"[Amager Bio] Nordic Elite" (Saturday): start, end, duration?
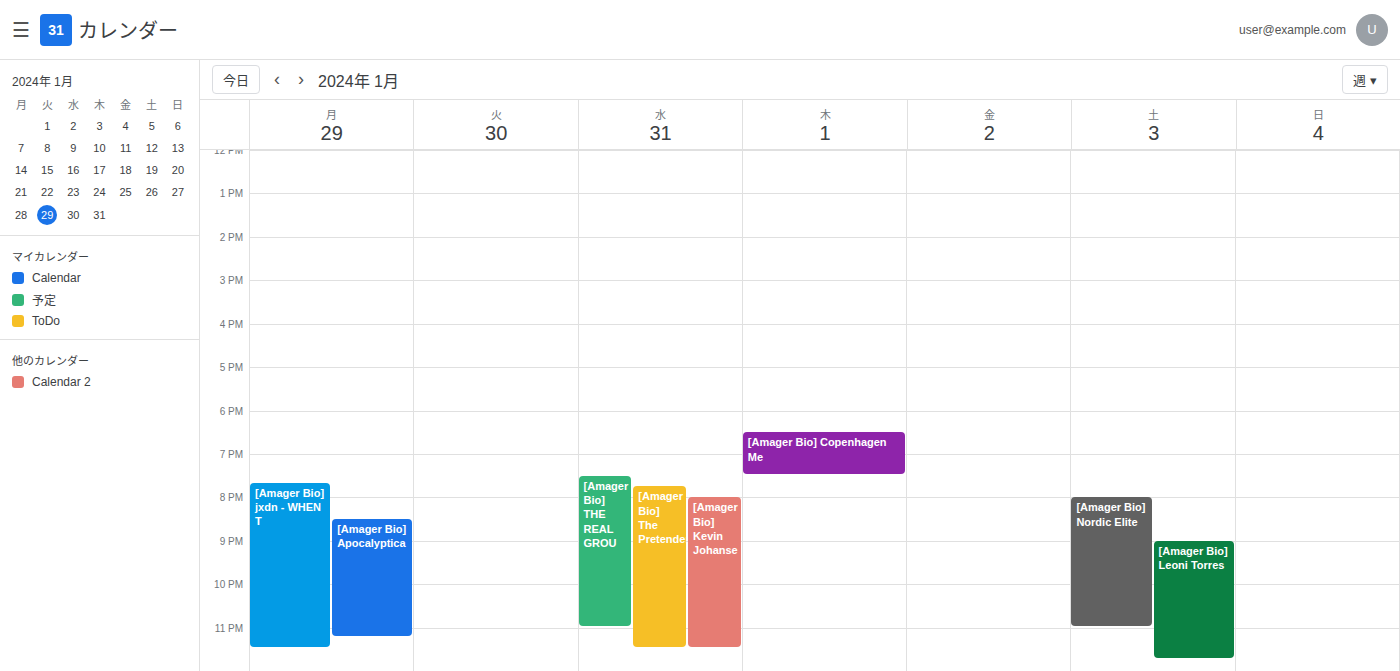
8:00 PM to 11:00 PM, 3 hours